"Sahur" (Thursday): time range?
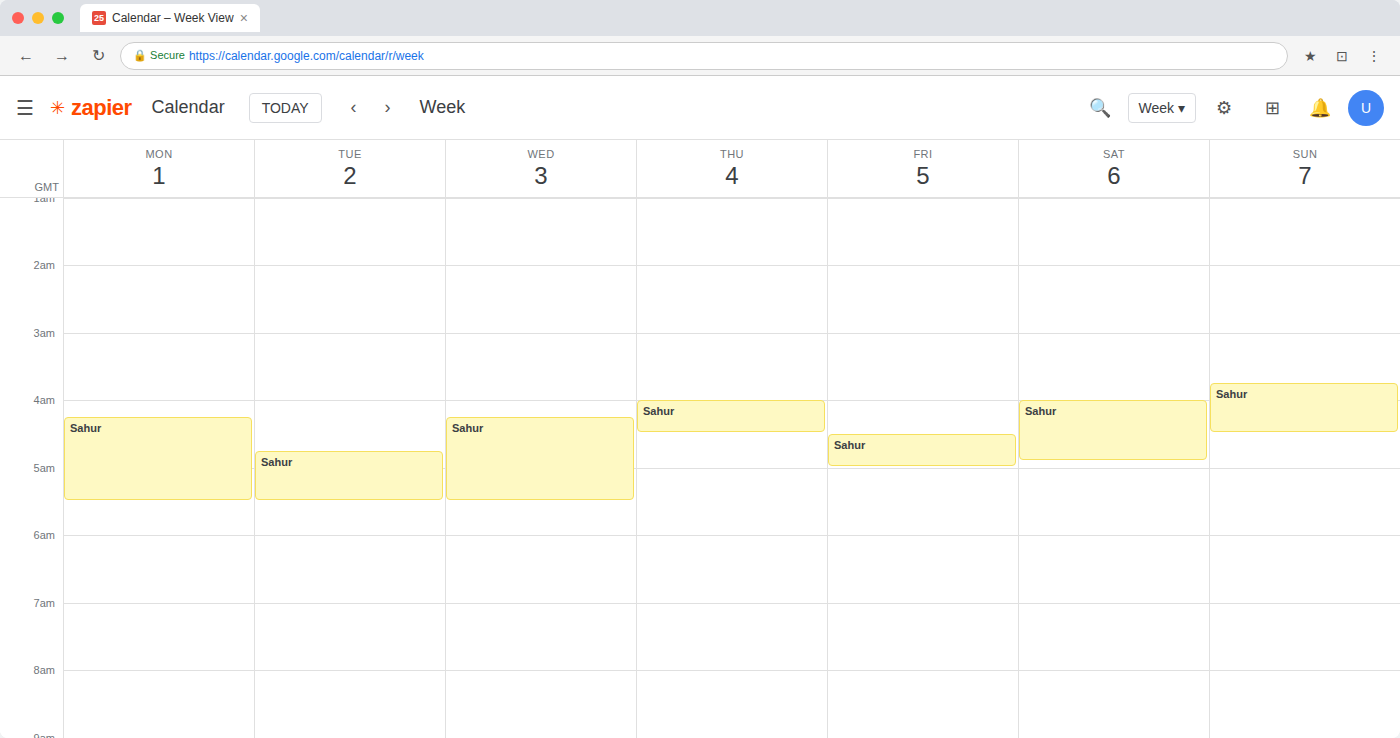
4:00 AM to 4:30 AM